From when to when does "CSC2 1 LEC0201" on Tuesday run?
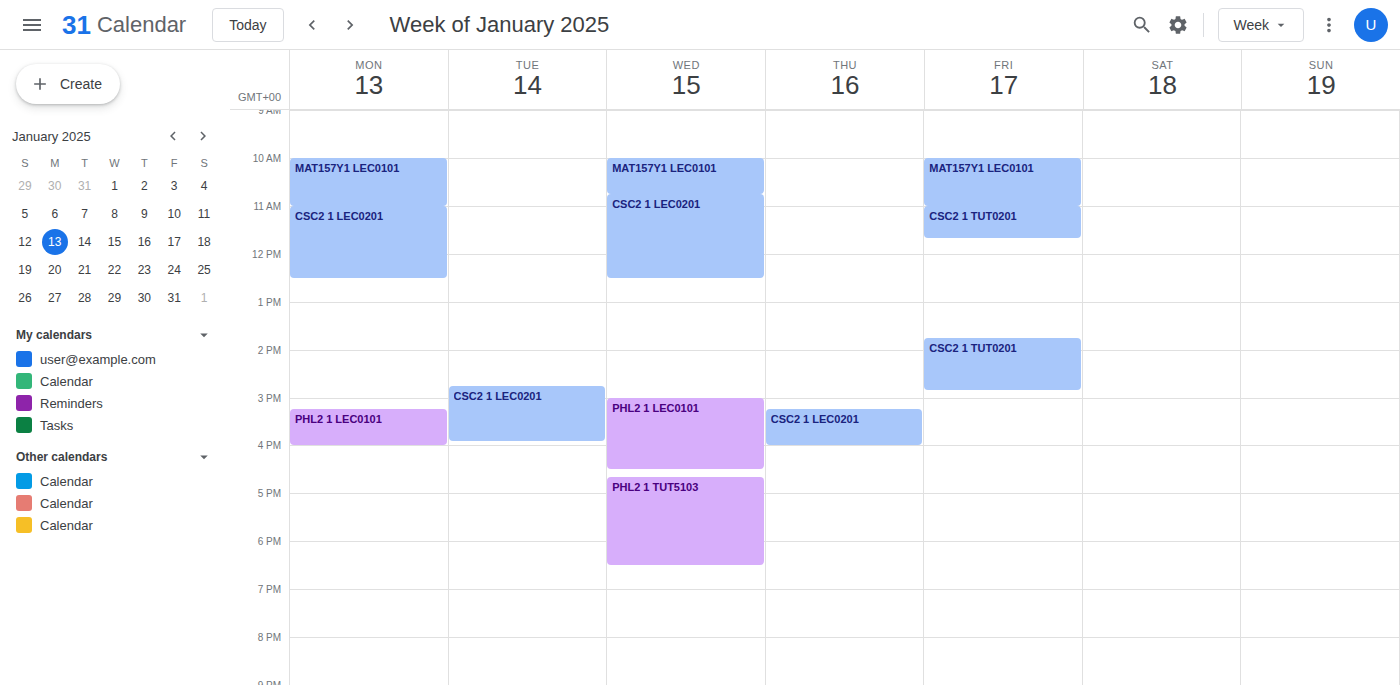
14:45 to 15:55